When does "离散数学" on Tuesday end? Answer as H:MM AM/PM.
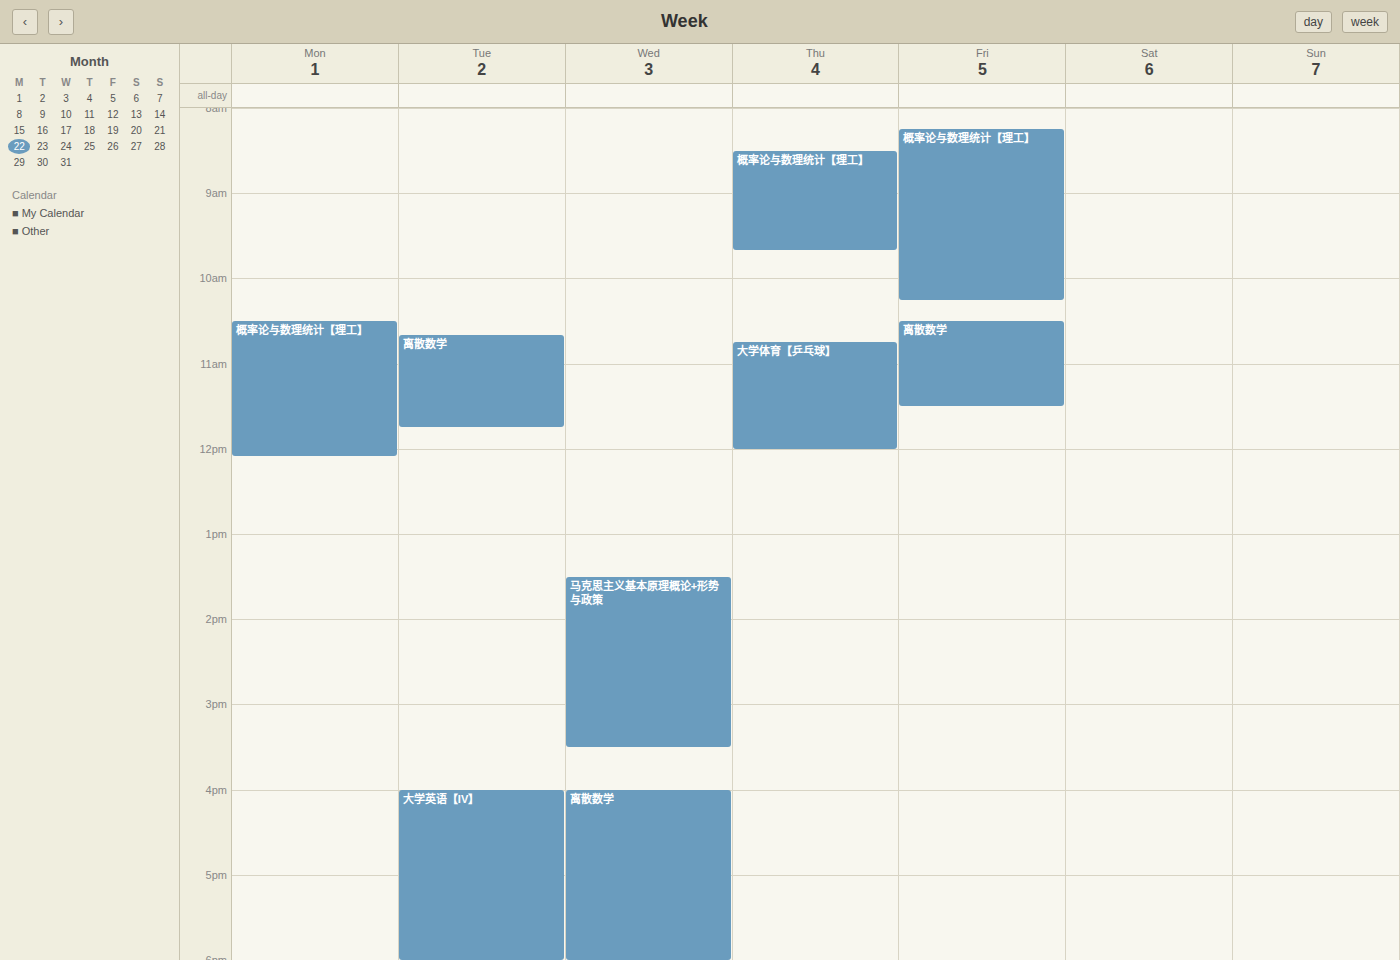
11:45 AM